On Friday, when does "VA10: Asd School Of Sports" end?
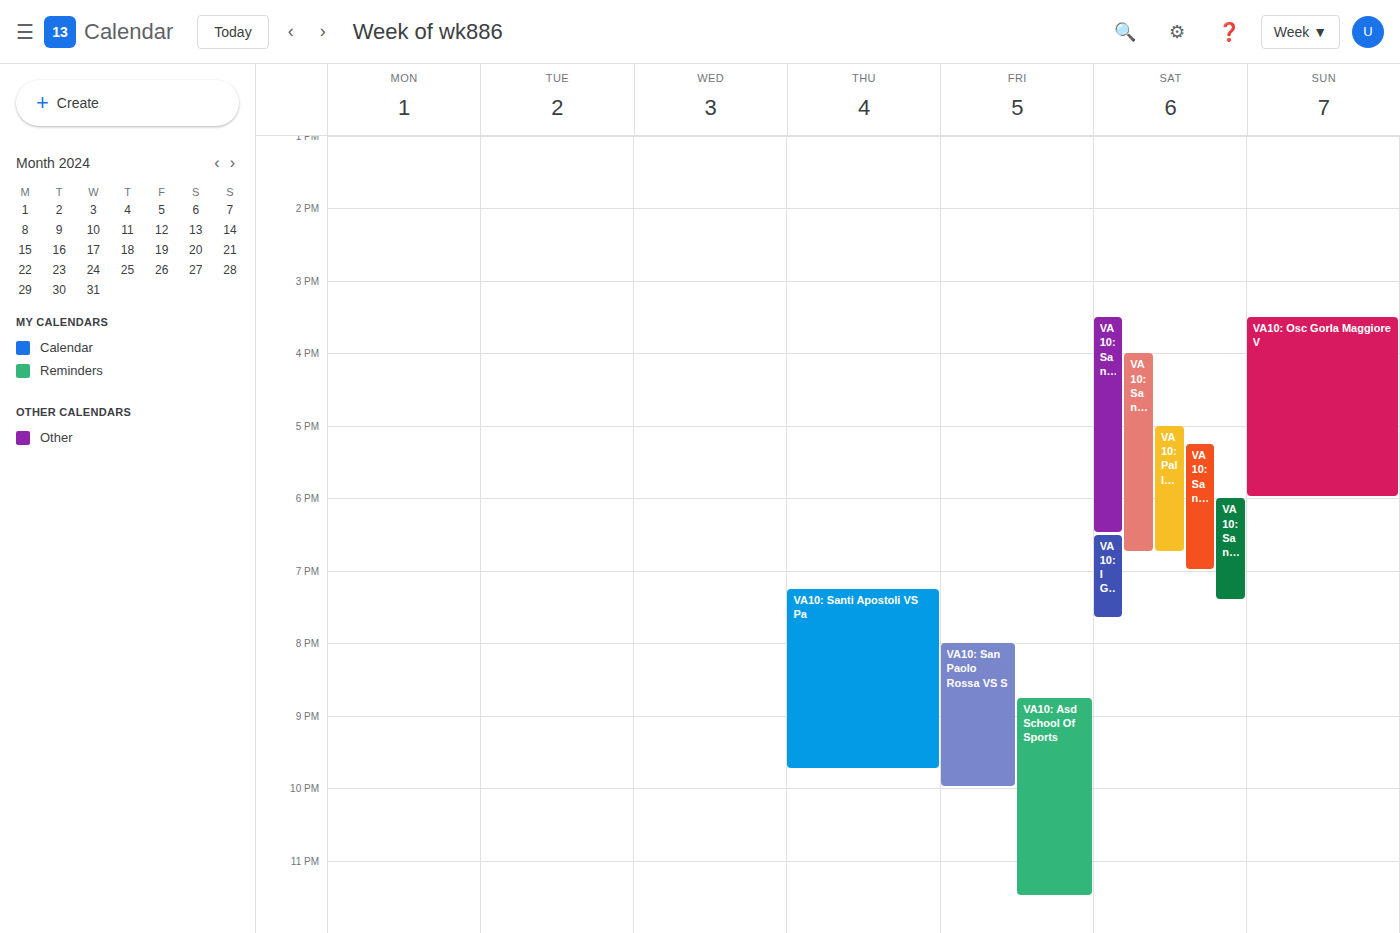
11:30 PM